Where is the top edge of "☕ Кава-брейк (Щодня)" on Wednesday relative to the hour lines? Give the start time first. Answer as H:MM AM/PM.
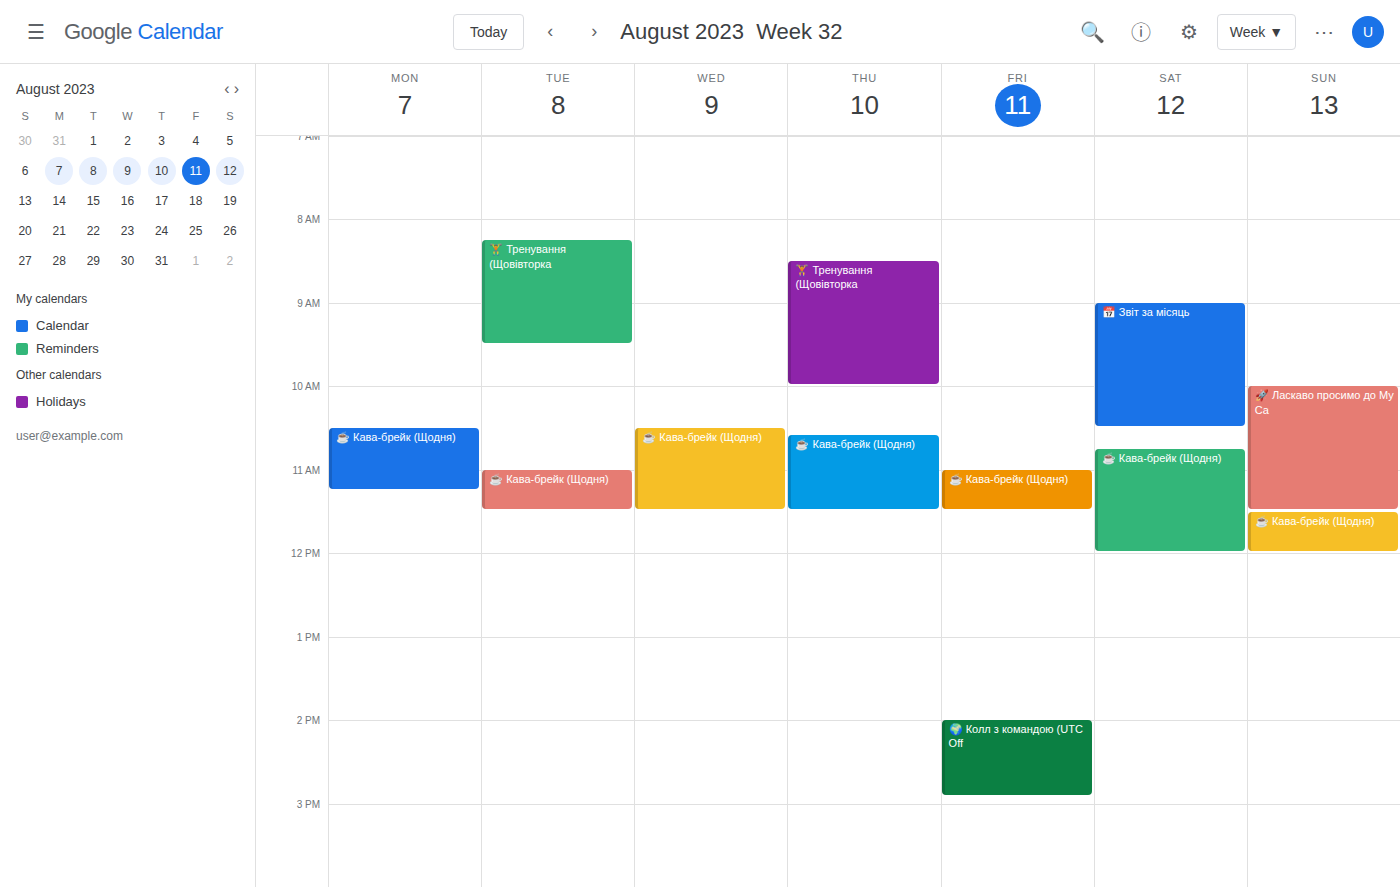
10:30 AM -- halfway between the 10 AM and 11 AM lines.